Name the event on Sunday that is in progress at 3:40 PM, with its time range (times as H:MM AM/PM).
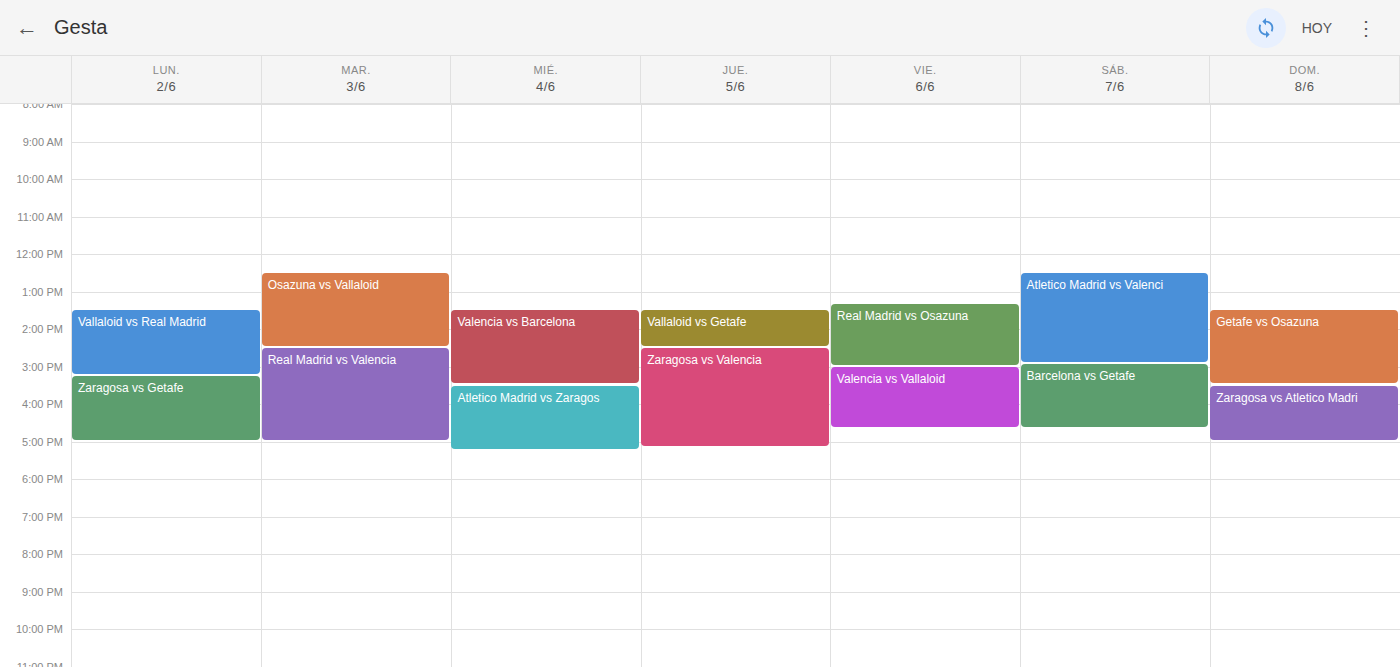
"Zaragosa vs Atletico Madri", 3:30 PM to 5:00 PM